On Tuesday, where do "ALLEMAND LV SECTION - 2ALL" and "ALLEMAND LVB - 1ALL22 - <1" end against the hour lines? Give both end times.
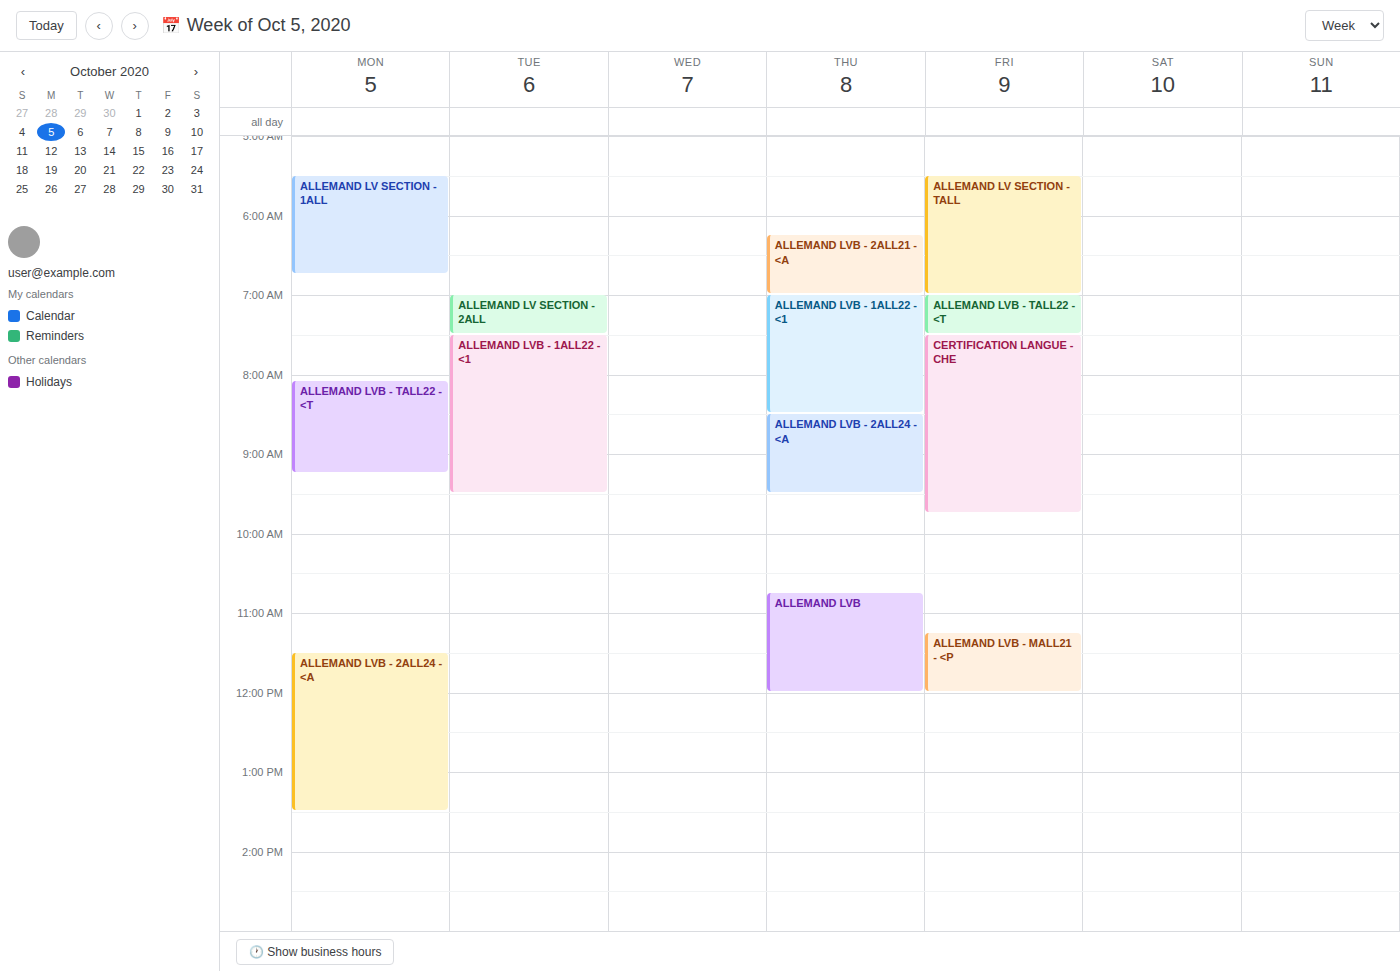
"ALLEMAND LV SECTION - 2ALL": 7:30 AM, halfway between the 7 AM and 8 AM lines. "ALLEMAND LVB - 1ALL22 - <1": 9:30 AM, halfway between the 9 AM and 10 AM lines.